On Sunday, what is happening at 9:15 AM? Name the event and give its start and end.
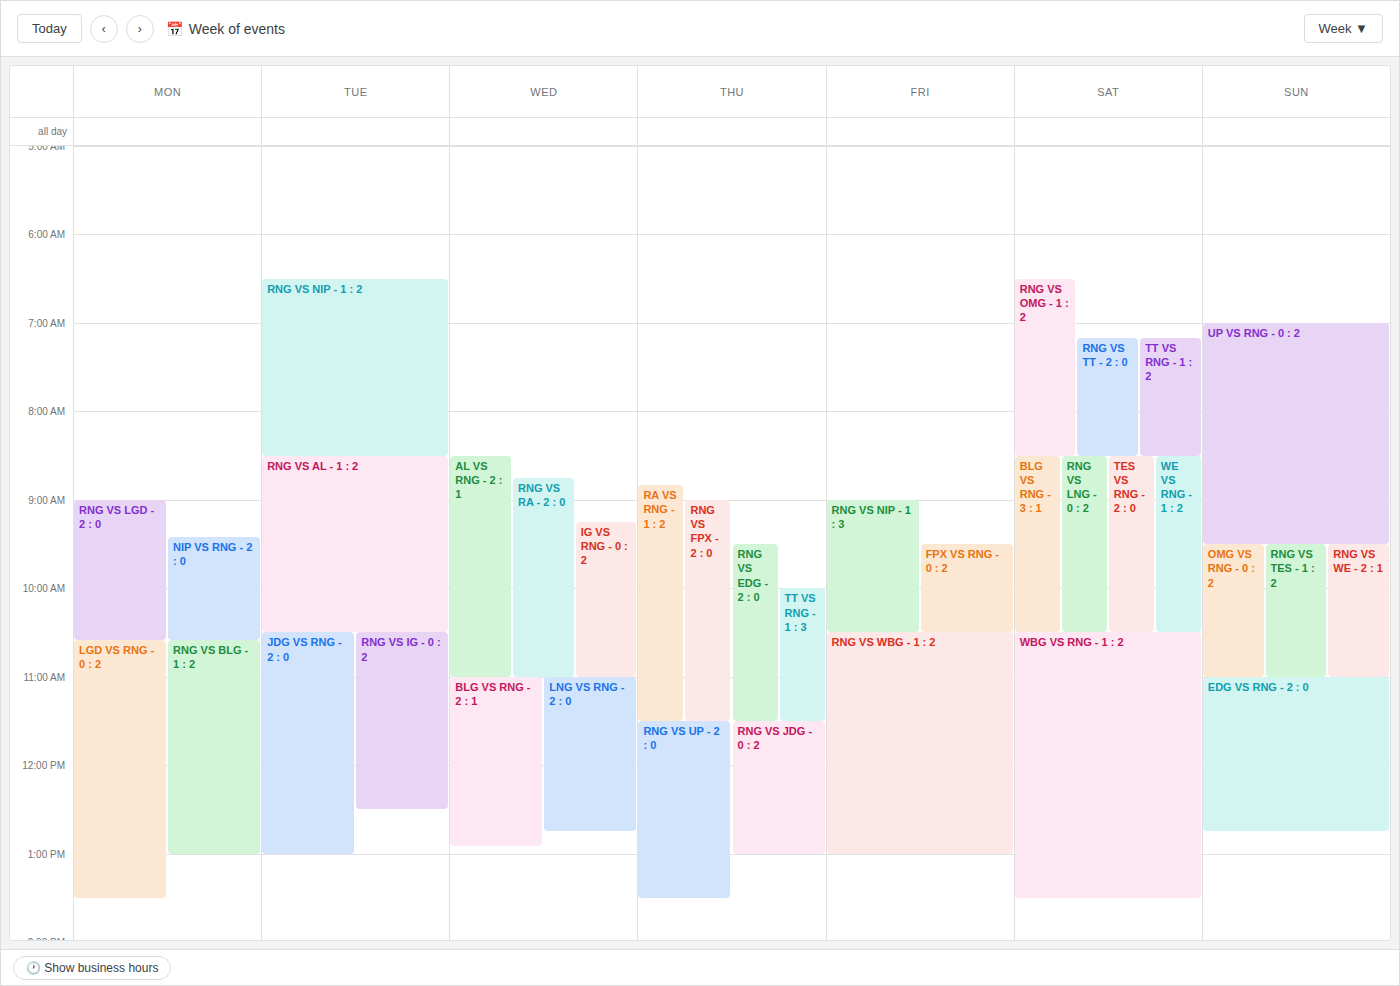
"UP vs RNG - 0 : 2", 7:00 AM to 9:30 AM